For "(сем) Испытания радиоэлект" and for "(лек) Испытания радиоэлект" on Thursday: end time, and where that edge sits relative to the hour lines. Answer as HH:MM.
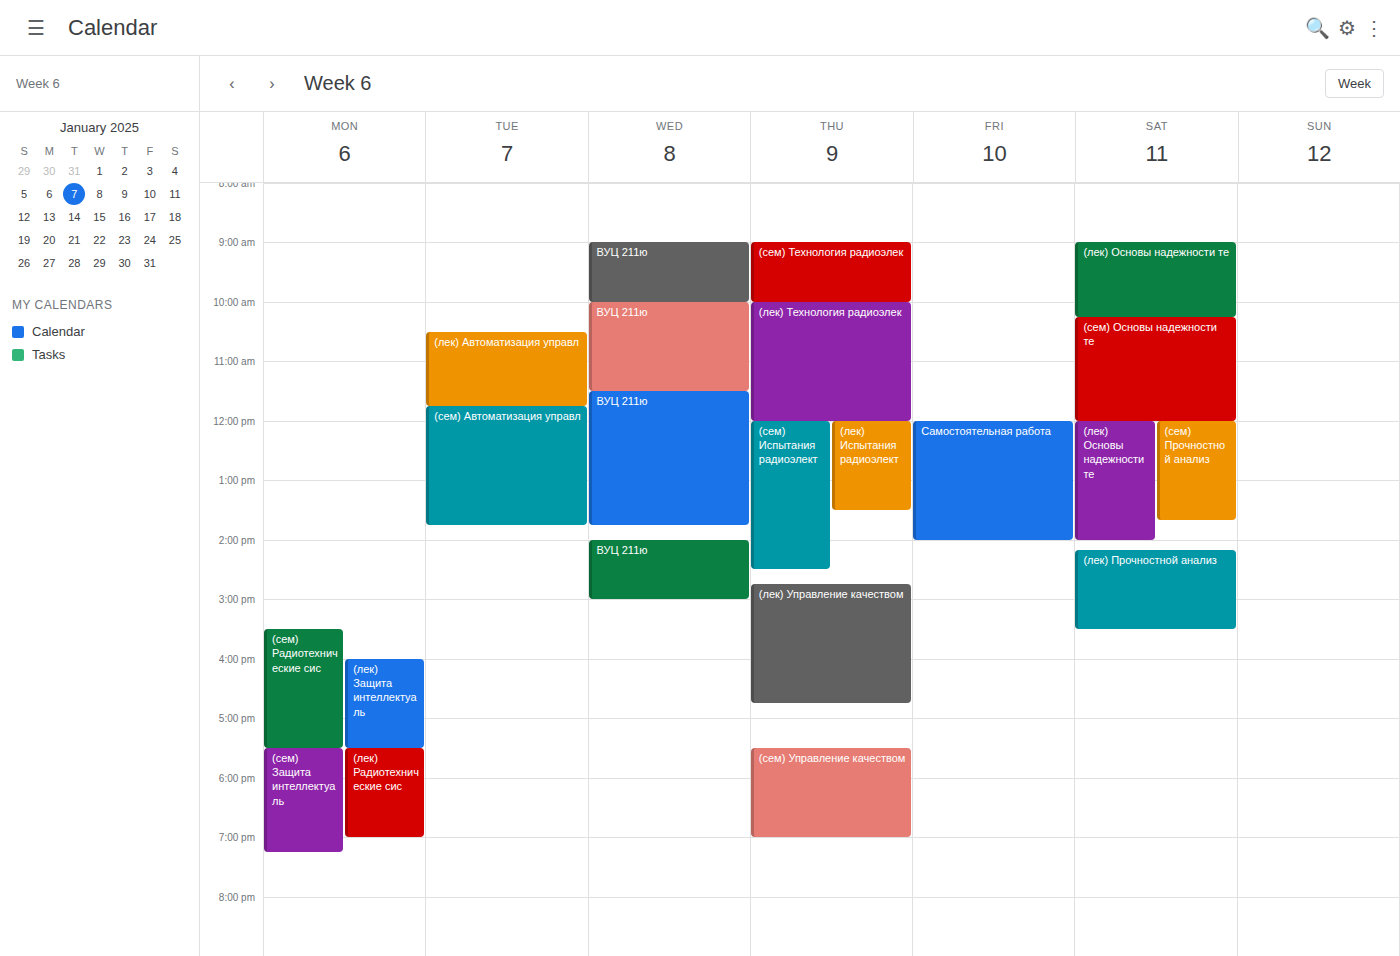
"(сем) Испытания радиоэлект": 14:30, halfway between the 14:00 and 15:00 lines. "(лек) Испытания радиоэлект": 13:30, halfway between the 13:00 and 14:00 lines.